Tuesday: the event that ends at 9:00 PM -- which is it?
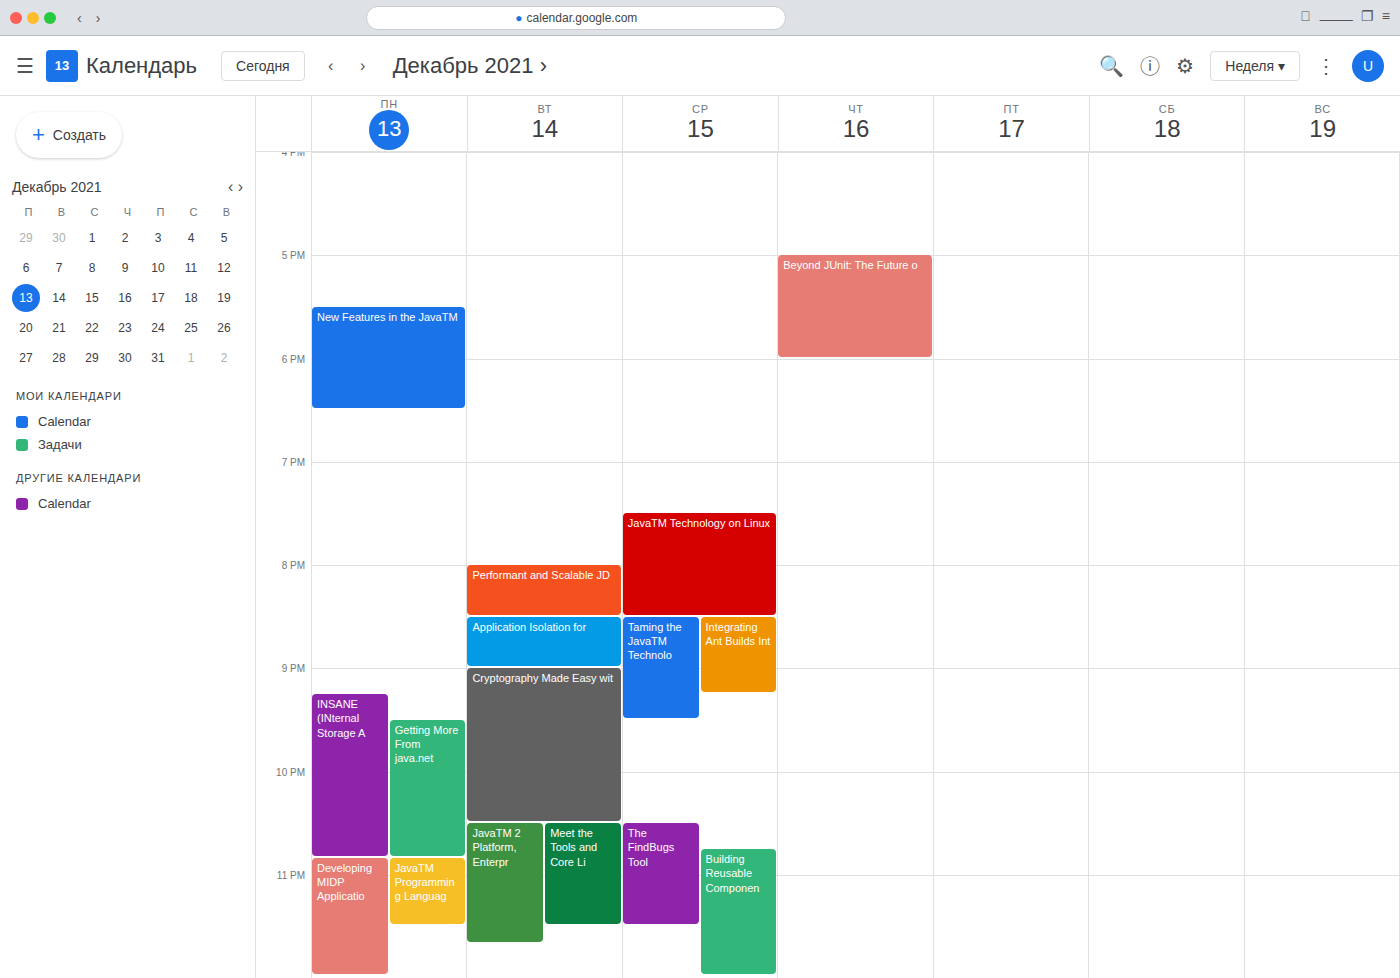
"Application Isolation for"